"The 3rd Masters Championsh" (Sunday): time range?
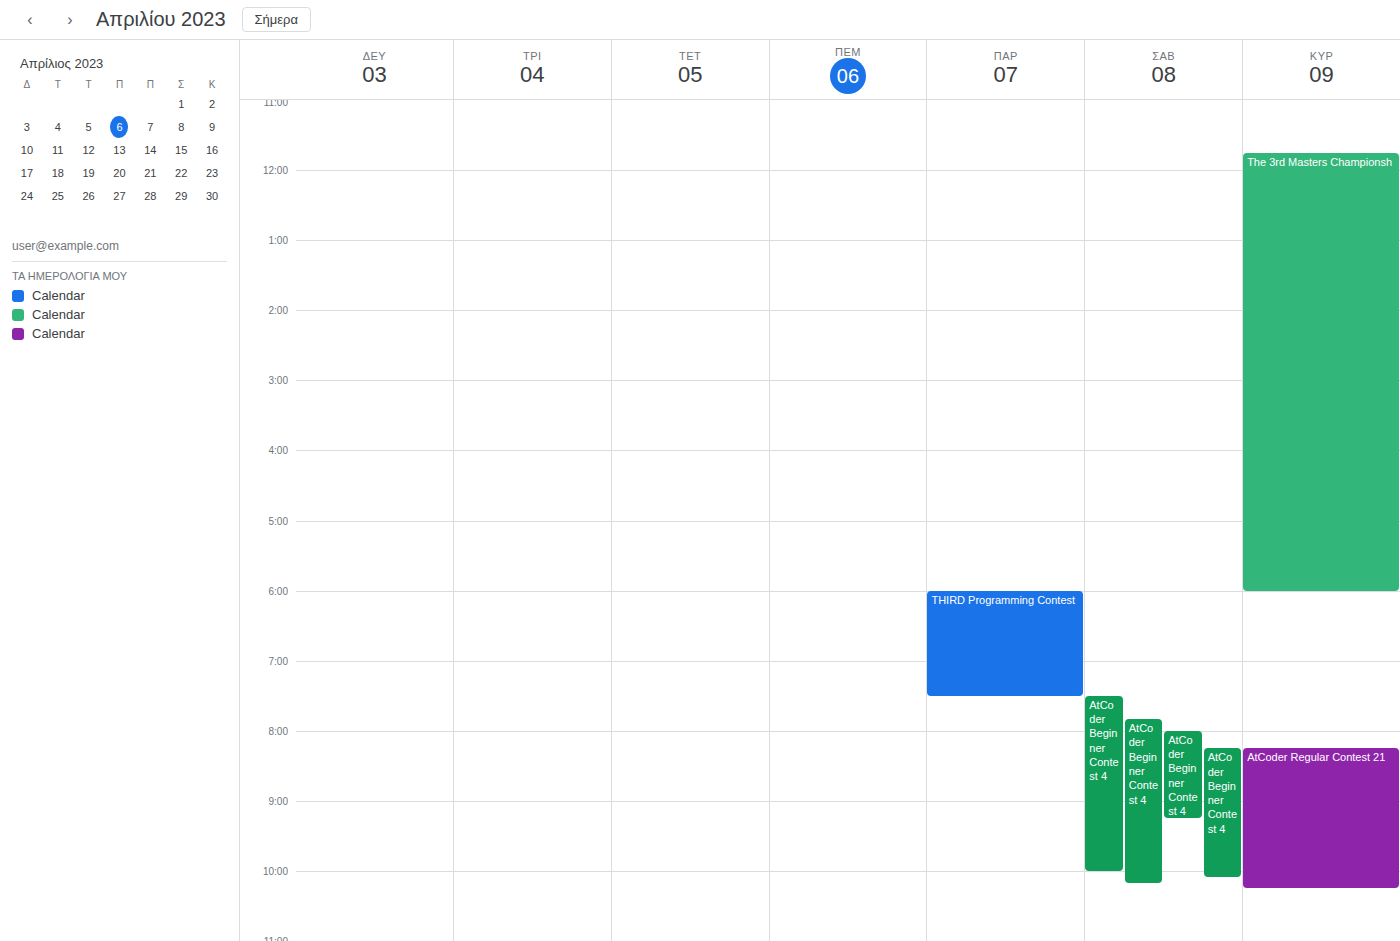
11:45 AM to 6:00 PM